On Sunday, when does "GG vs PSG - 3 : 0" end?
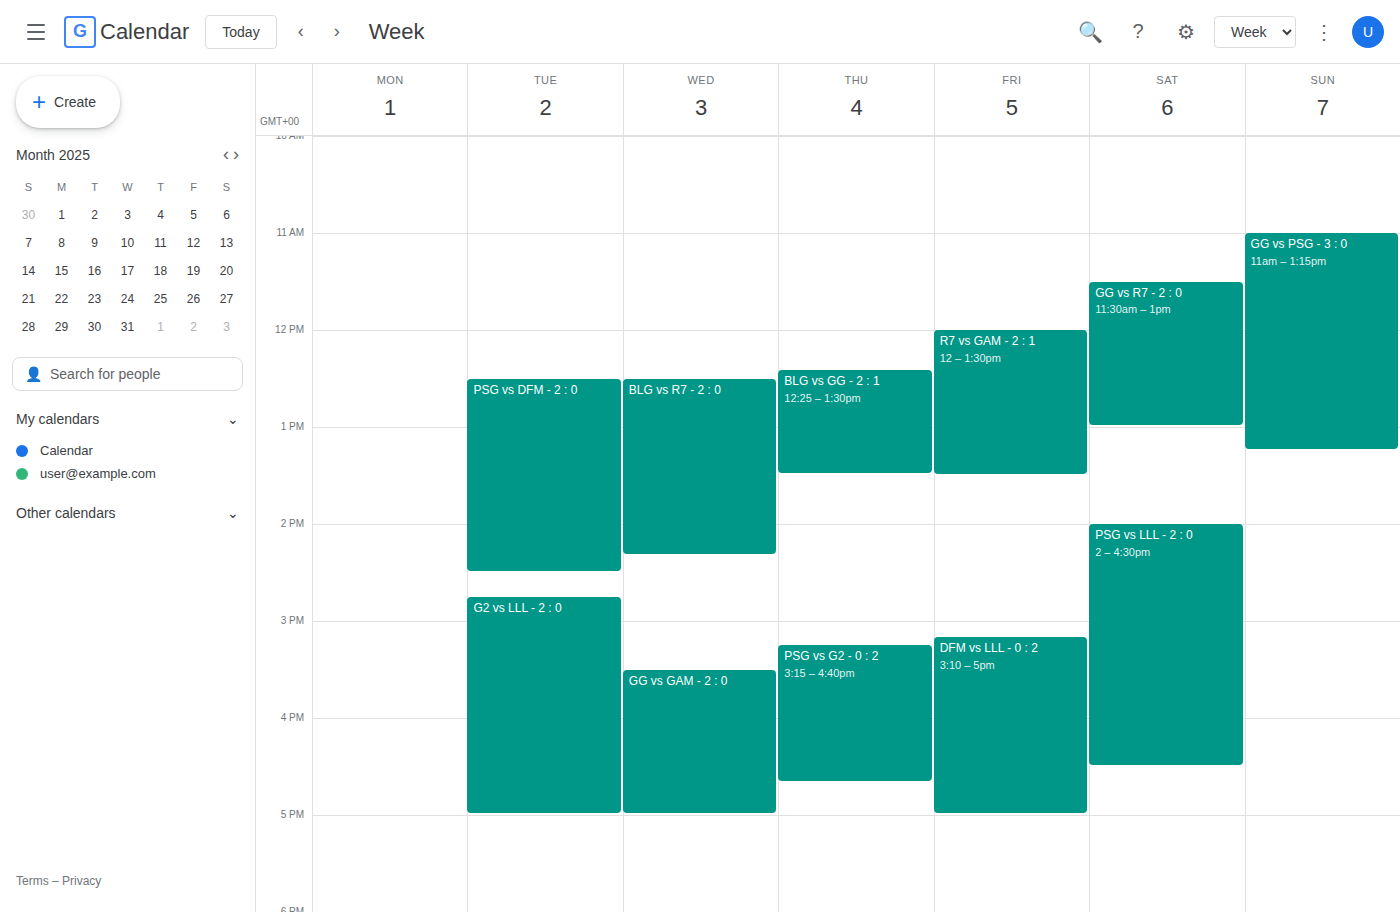
1:15 PM